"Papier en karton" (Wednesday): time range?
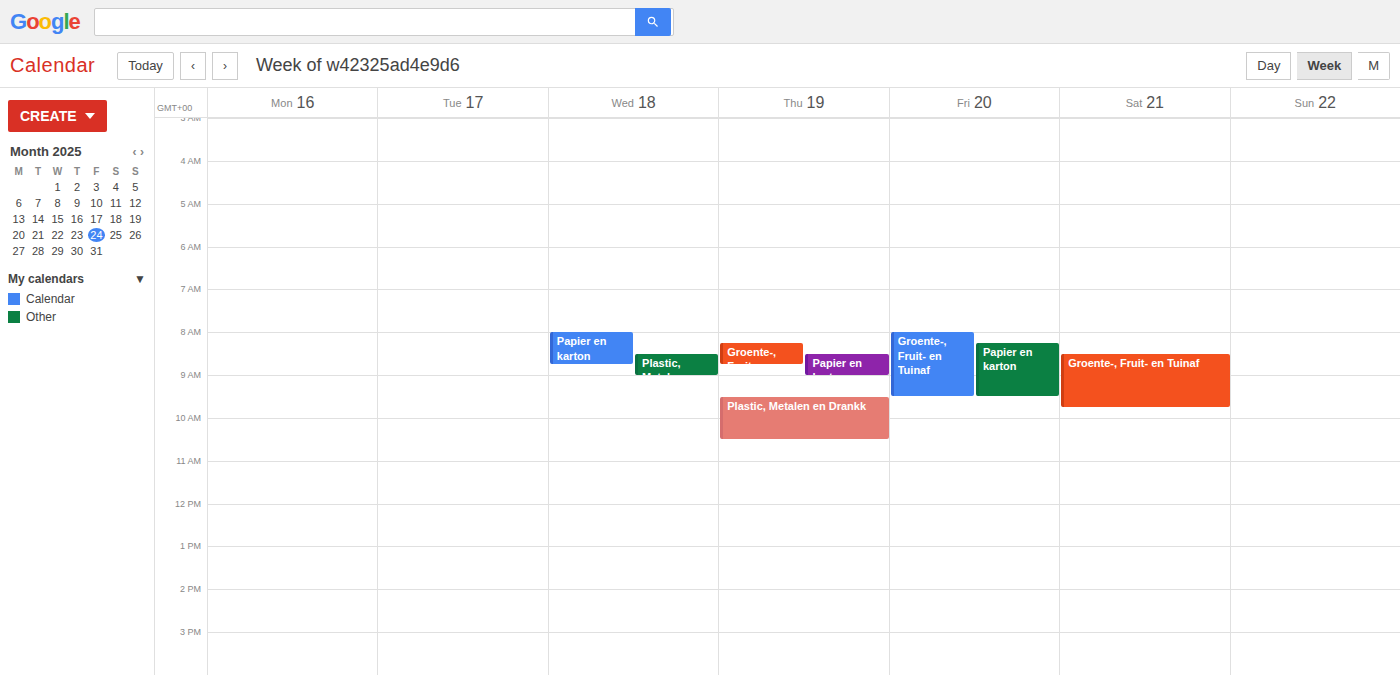
8:00 AM to 8:45 AM